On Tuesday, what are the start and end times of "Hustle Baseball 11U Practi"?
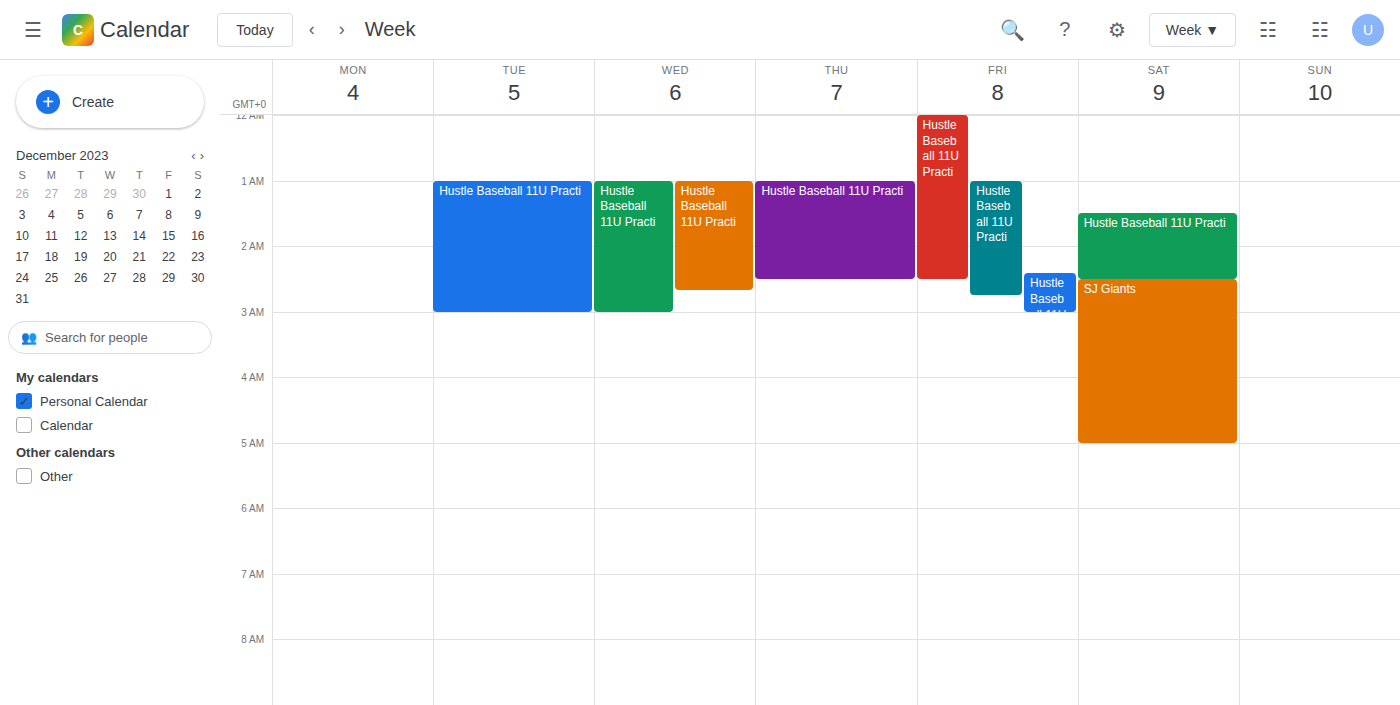
01:00 to 03:00